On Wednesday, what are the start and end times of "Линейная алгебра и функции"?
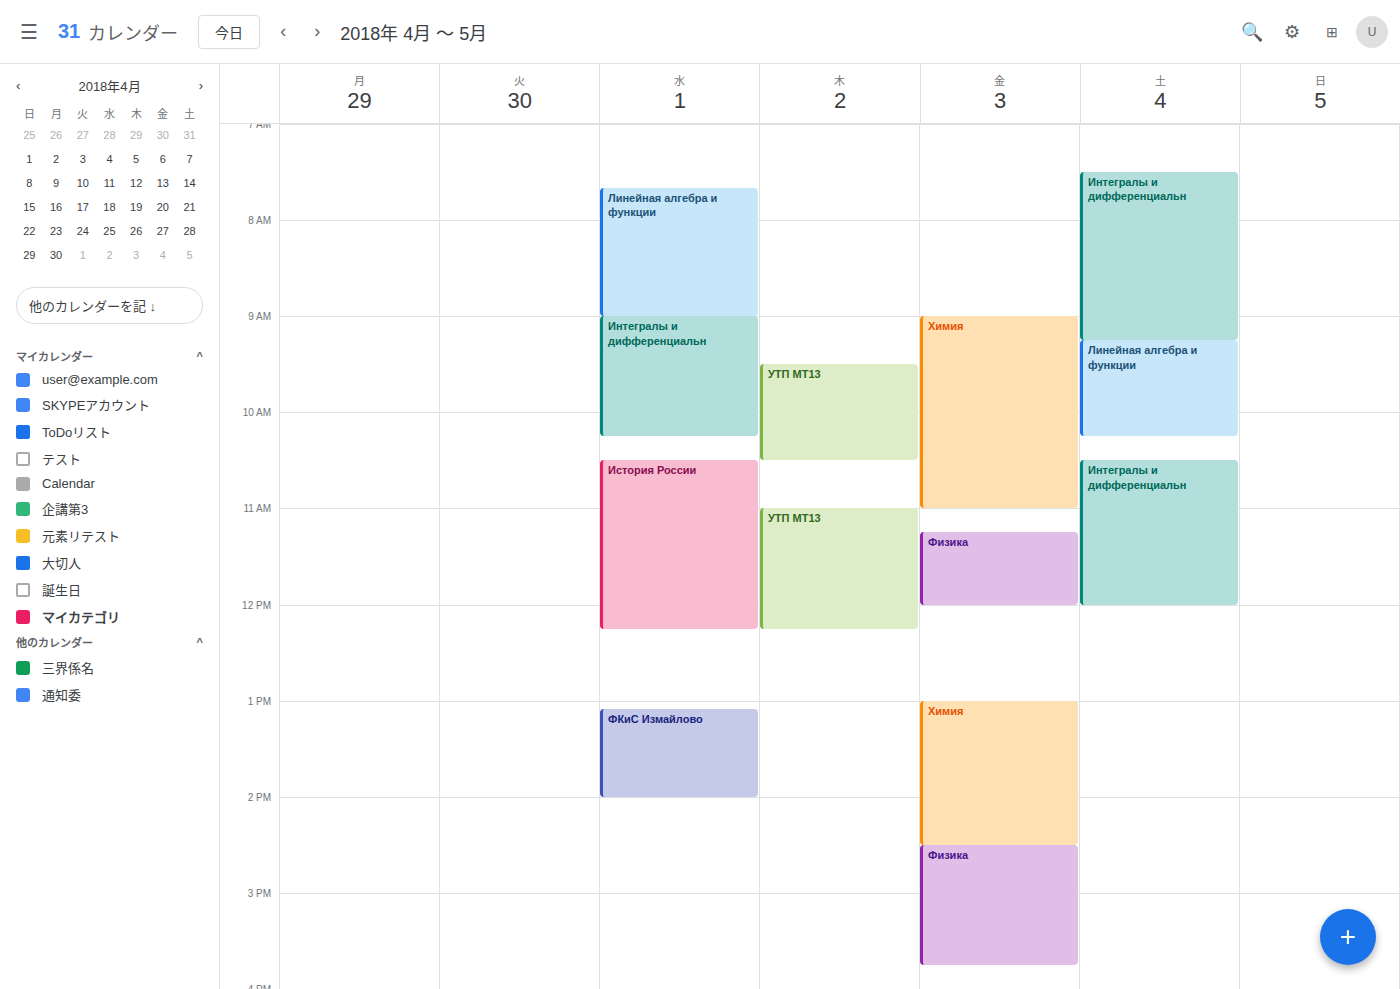
7:40 AM to 9:00 AM